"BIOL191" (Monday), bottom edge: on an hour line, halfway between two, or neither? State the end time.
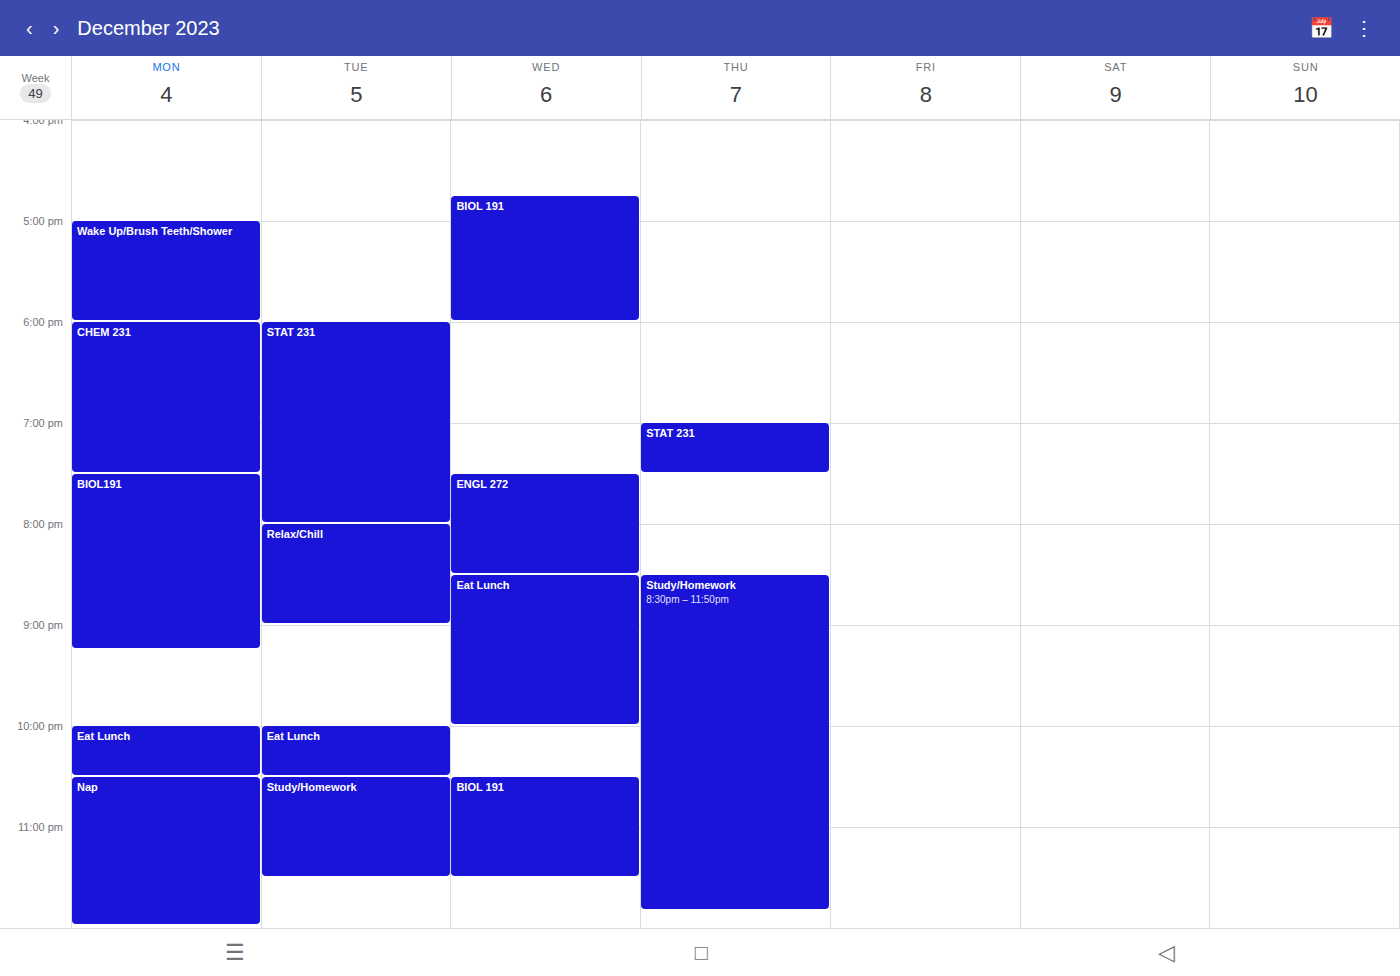
9:15 PM -- neither: a quarter of the way from the 9 PM line to the 10 PM line.